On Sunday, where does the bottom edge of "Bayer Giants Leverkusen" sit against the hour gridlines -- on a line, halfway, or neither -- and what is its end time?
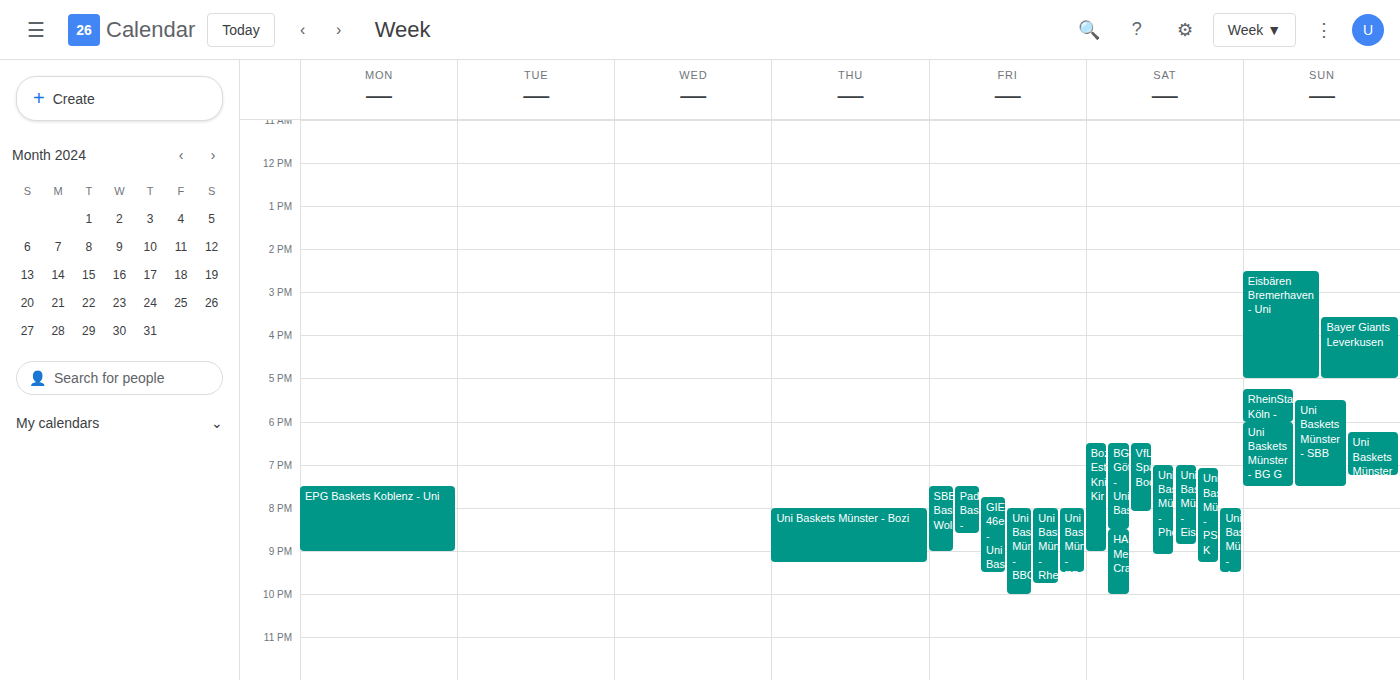
5:00 PM -- exactly on the 5 PM line.